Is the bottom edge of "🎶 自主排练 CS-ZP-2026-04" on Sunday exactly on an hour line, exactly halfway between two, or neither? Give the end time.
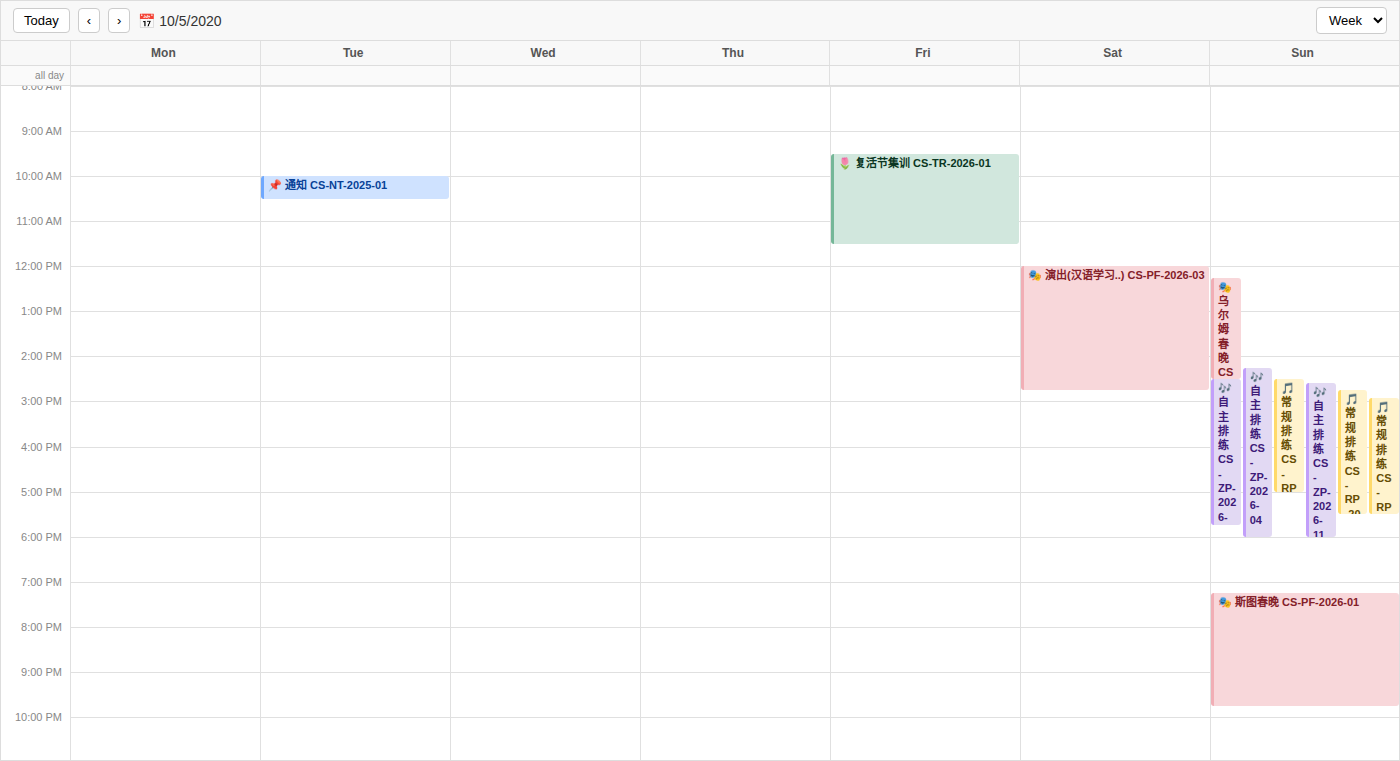
18:00 -- exactly on the 18:00 line.